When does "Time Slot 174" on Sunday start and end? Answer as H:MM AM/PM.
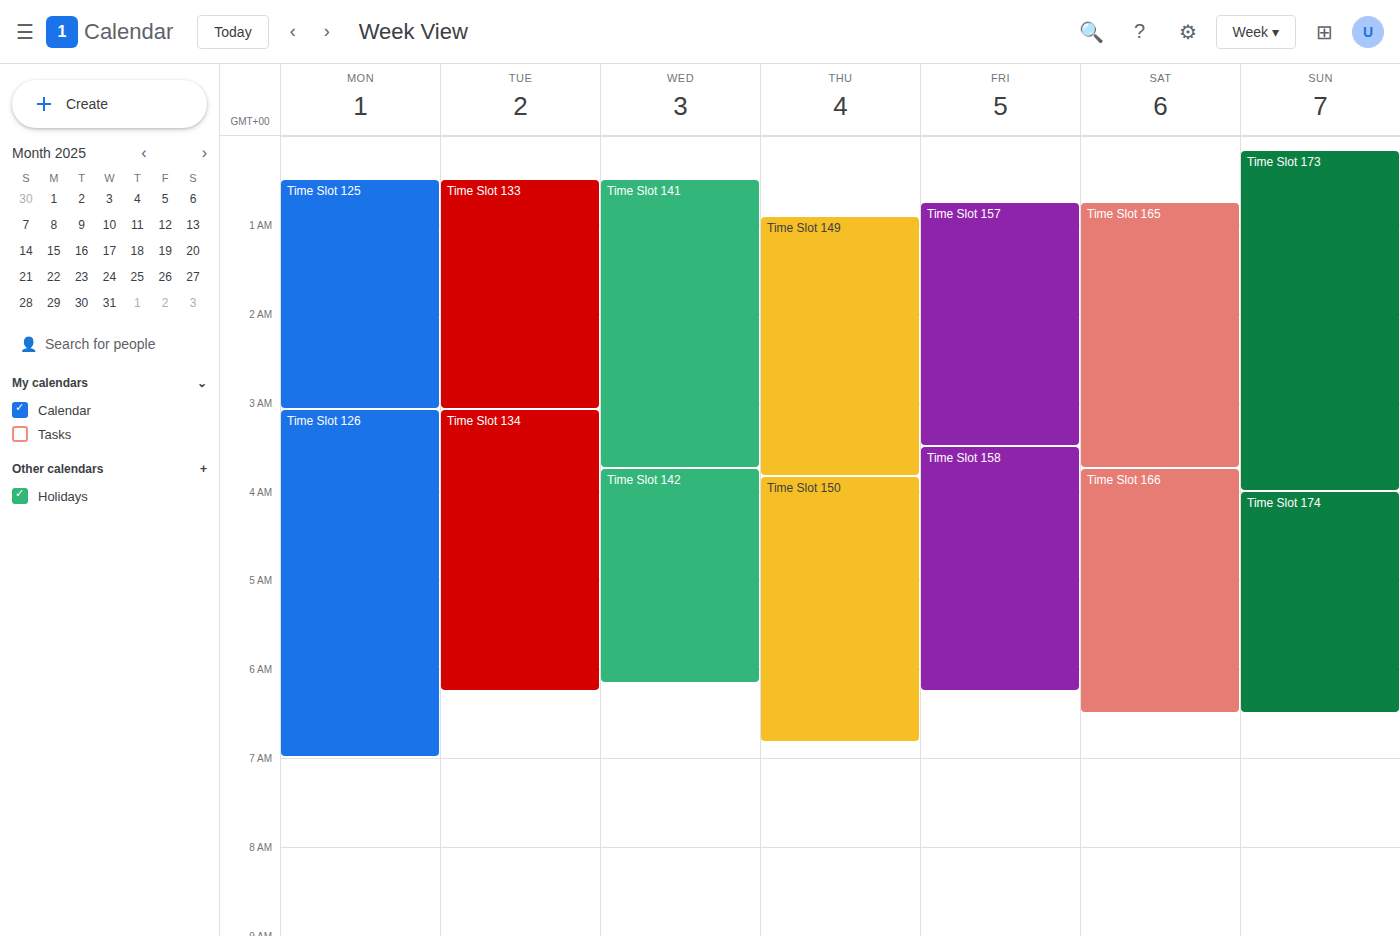
4:00 AM to 6:30 AM